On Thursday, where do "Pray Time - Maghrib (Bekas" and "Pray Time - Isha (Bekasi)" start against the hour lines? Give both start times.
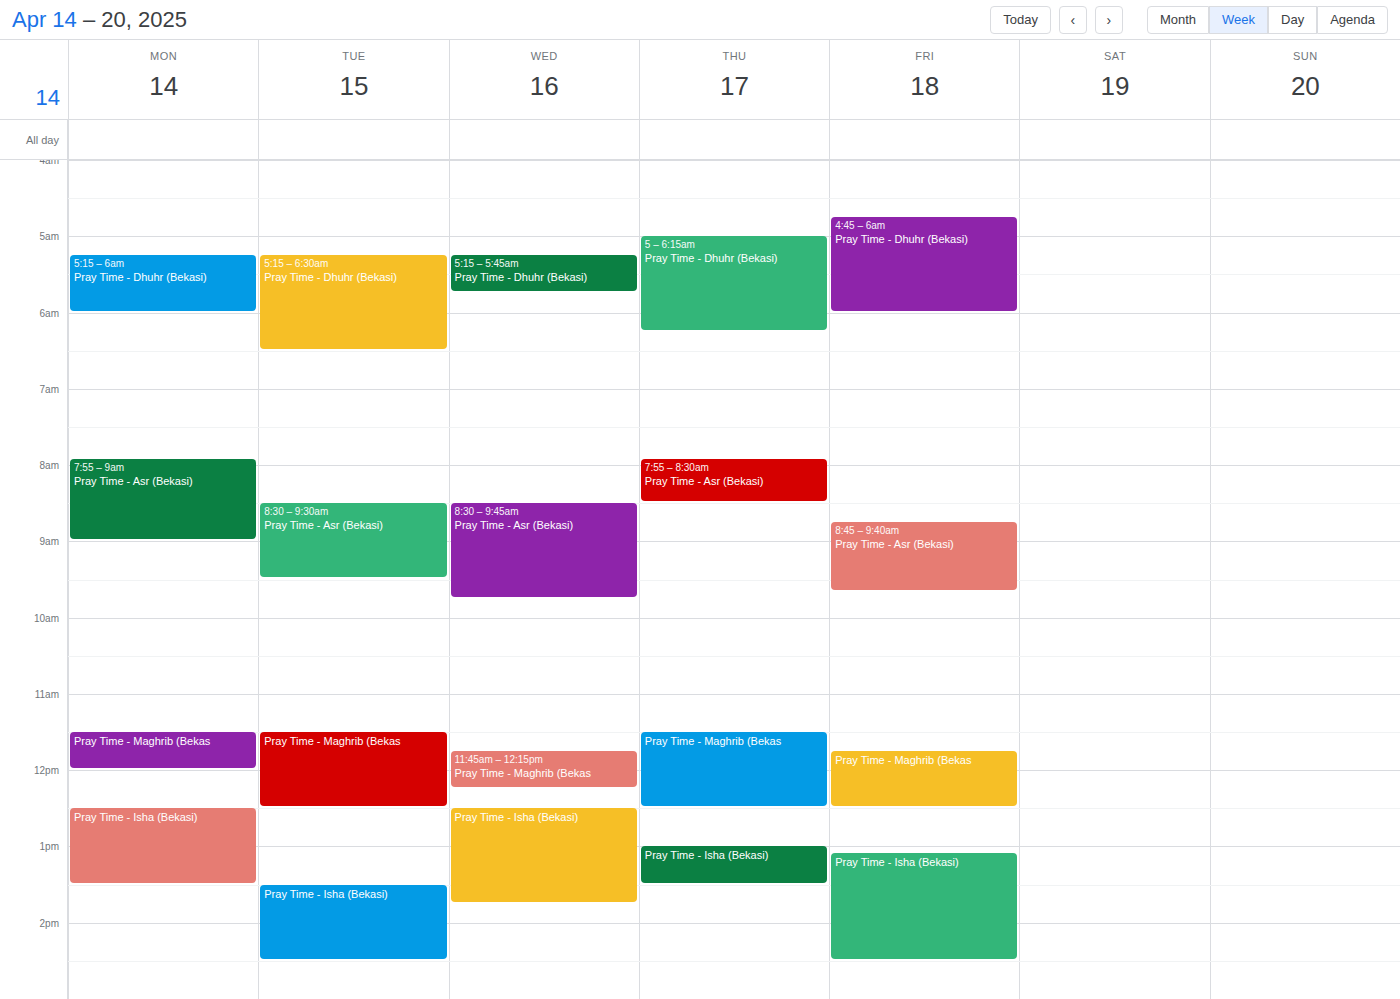
"Pray Time - Maghrib (Bekas": 11:30 AM, halfway between the 11 AM and 12 PM lines. "Pray Time - Isha (Bekasi)": 1:00 PM, exactly on the 1 PM line.